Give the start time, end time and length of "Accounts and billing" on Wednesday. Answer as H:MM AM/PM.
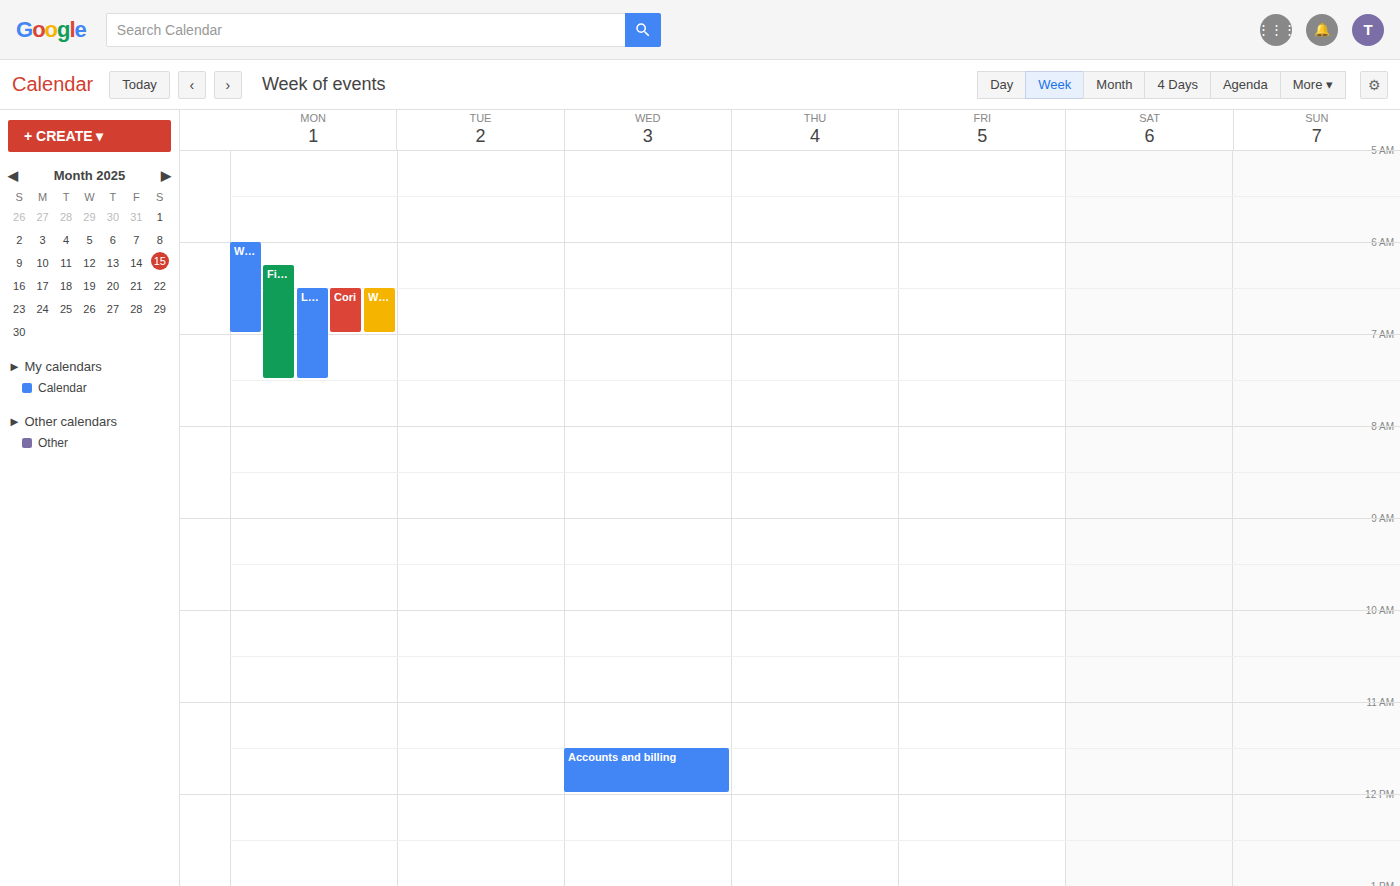
11:30 AM to 12:00 PM, 30 minutes